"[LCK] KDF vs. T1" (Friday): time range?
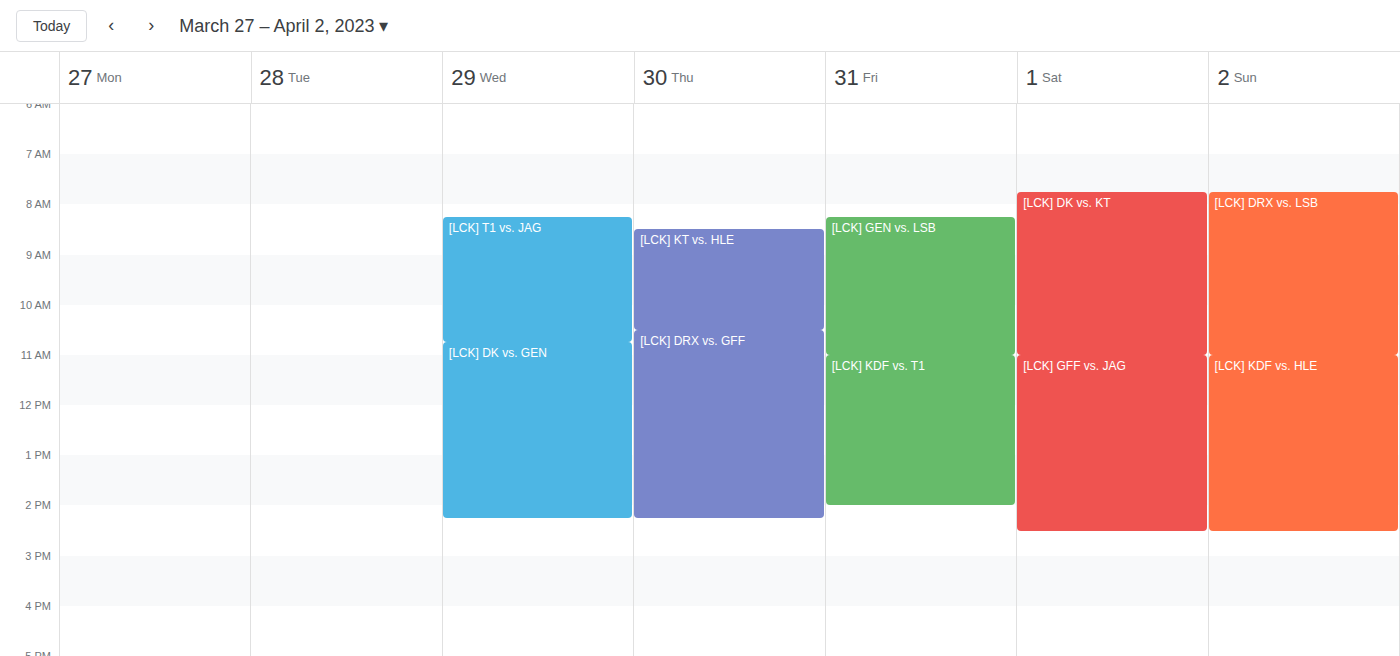
11:00 AM to 2:00 PM